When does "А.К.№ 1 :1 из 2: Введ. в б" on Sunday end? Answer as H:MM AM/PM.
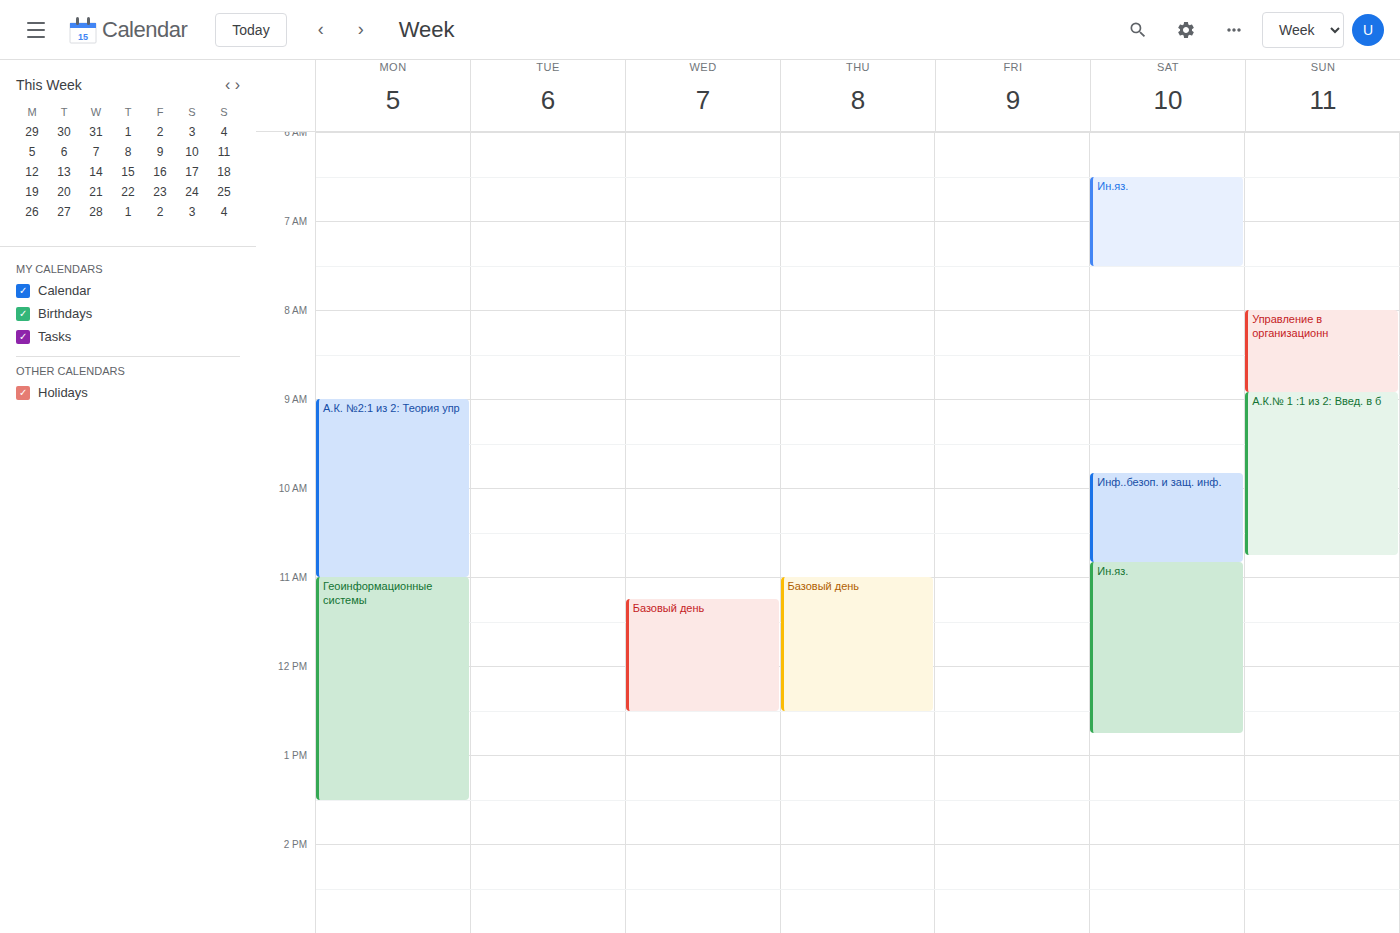
10:45 AM